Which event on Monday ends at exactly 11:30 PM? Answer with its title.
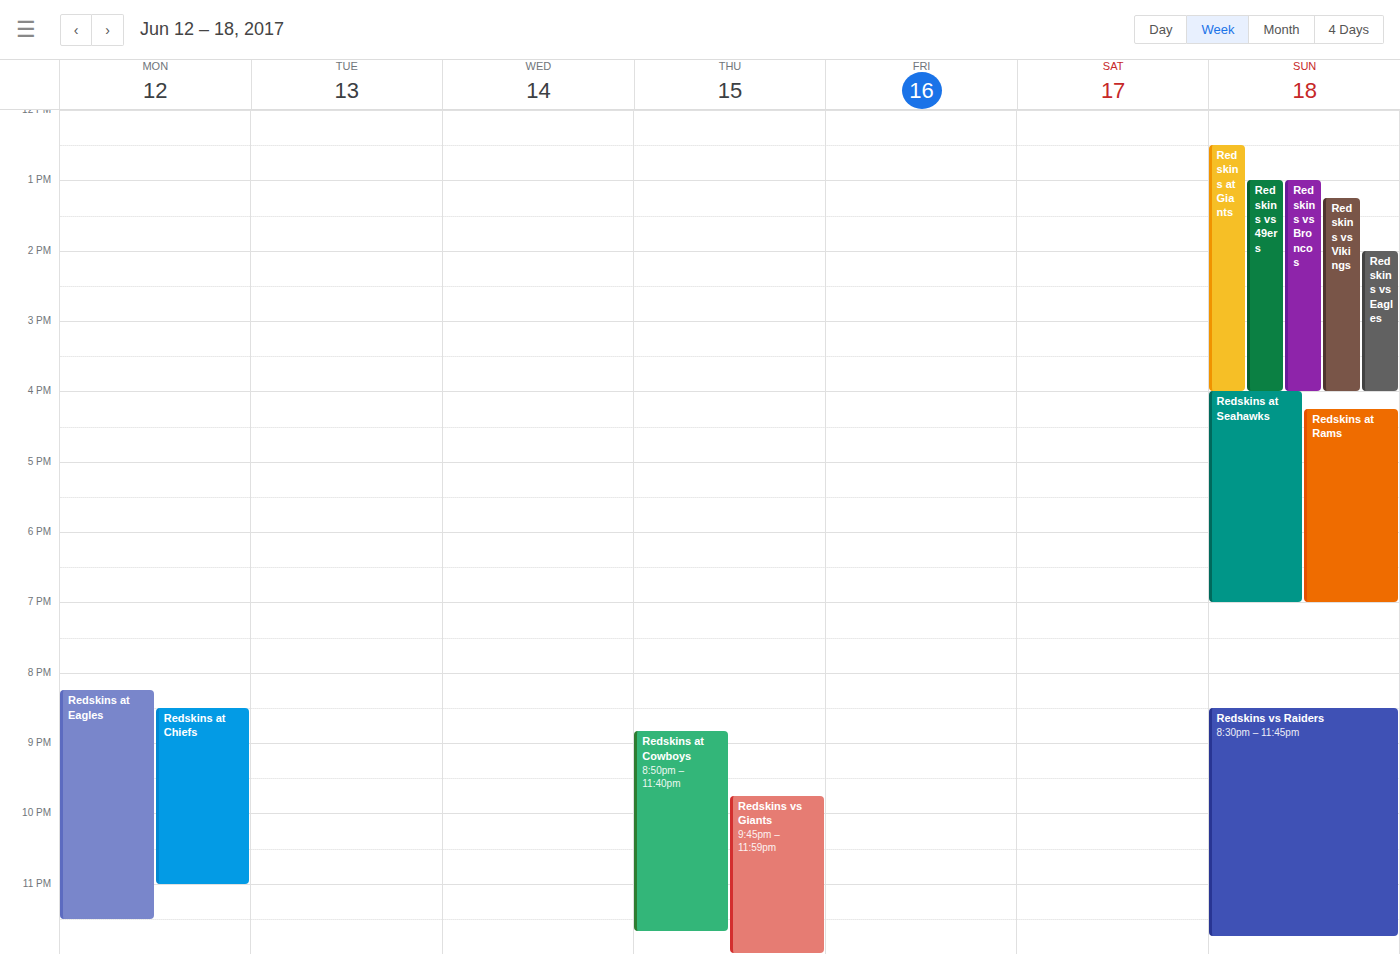
"Redskins at Eagles"